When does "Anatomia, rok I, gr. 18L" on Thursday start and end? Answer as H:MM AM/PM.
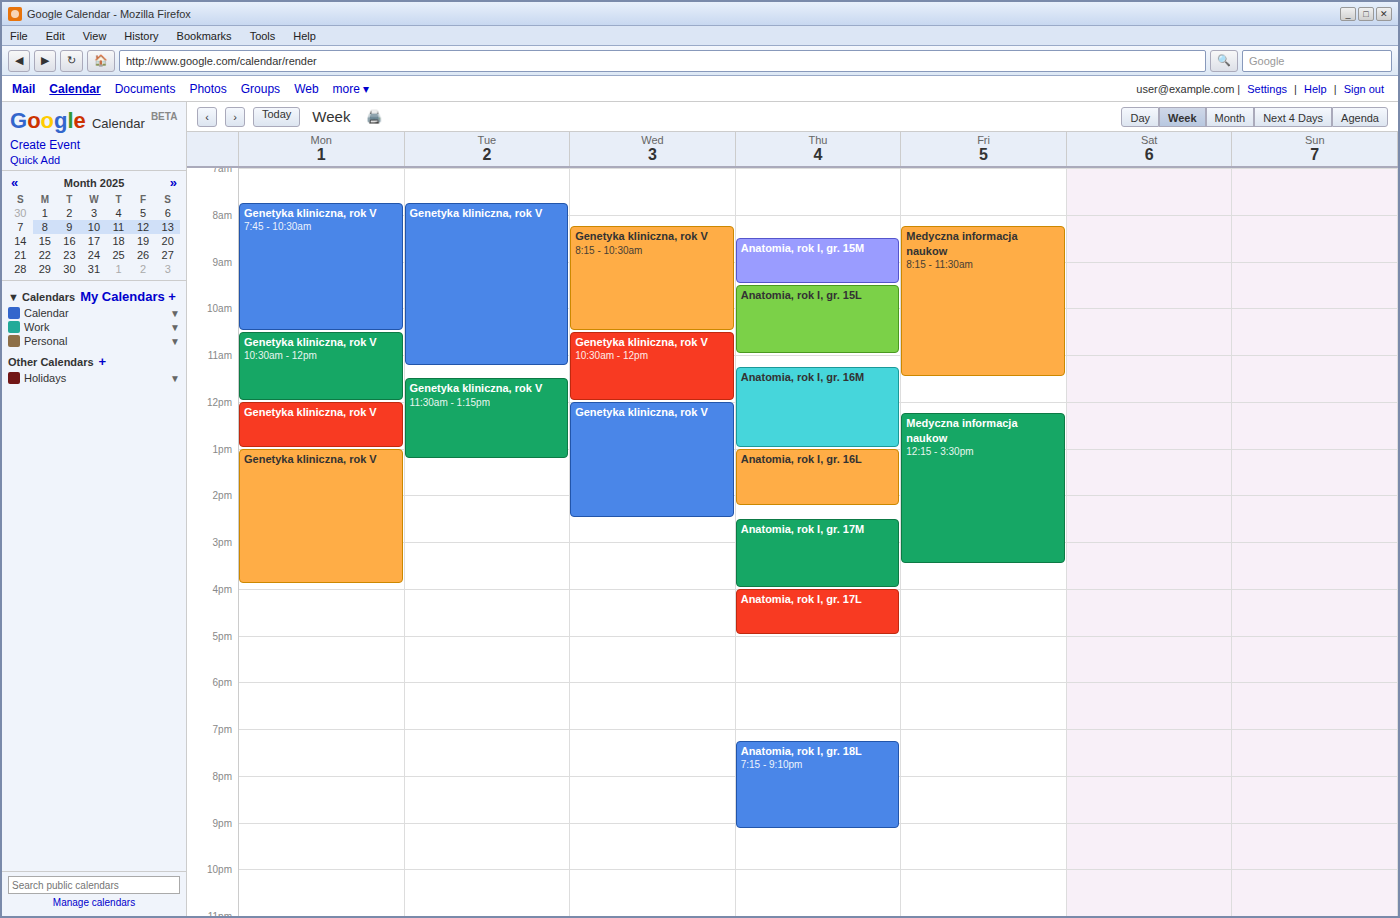
7:15 PM to 9:10 PM